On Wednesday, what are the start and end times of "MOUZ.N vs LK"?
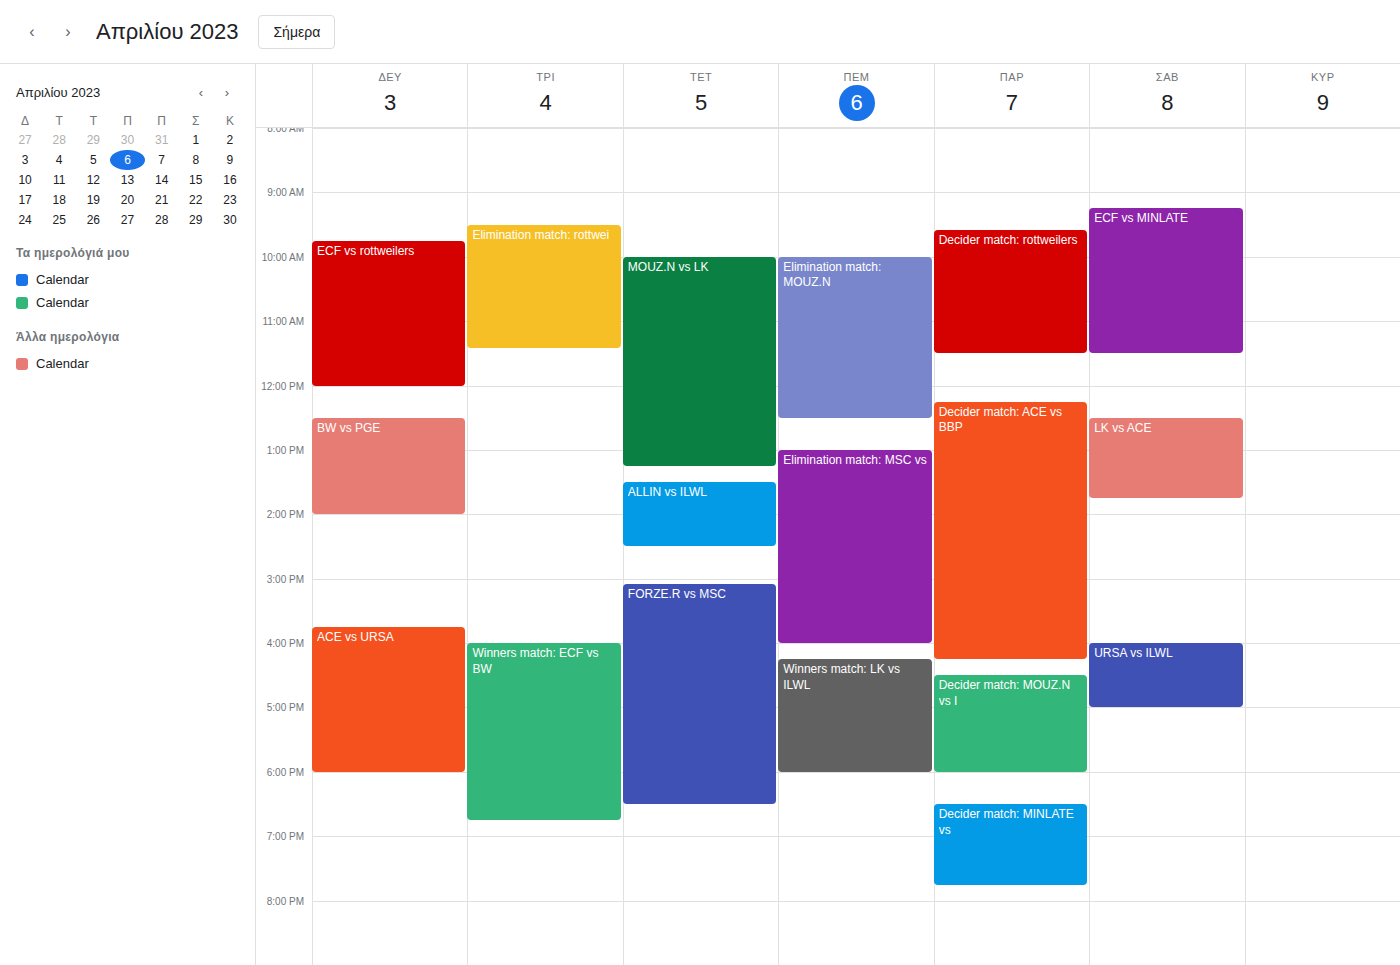
10:00 to 13:15